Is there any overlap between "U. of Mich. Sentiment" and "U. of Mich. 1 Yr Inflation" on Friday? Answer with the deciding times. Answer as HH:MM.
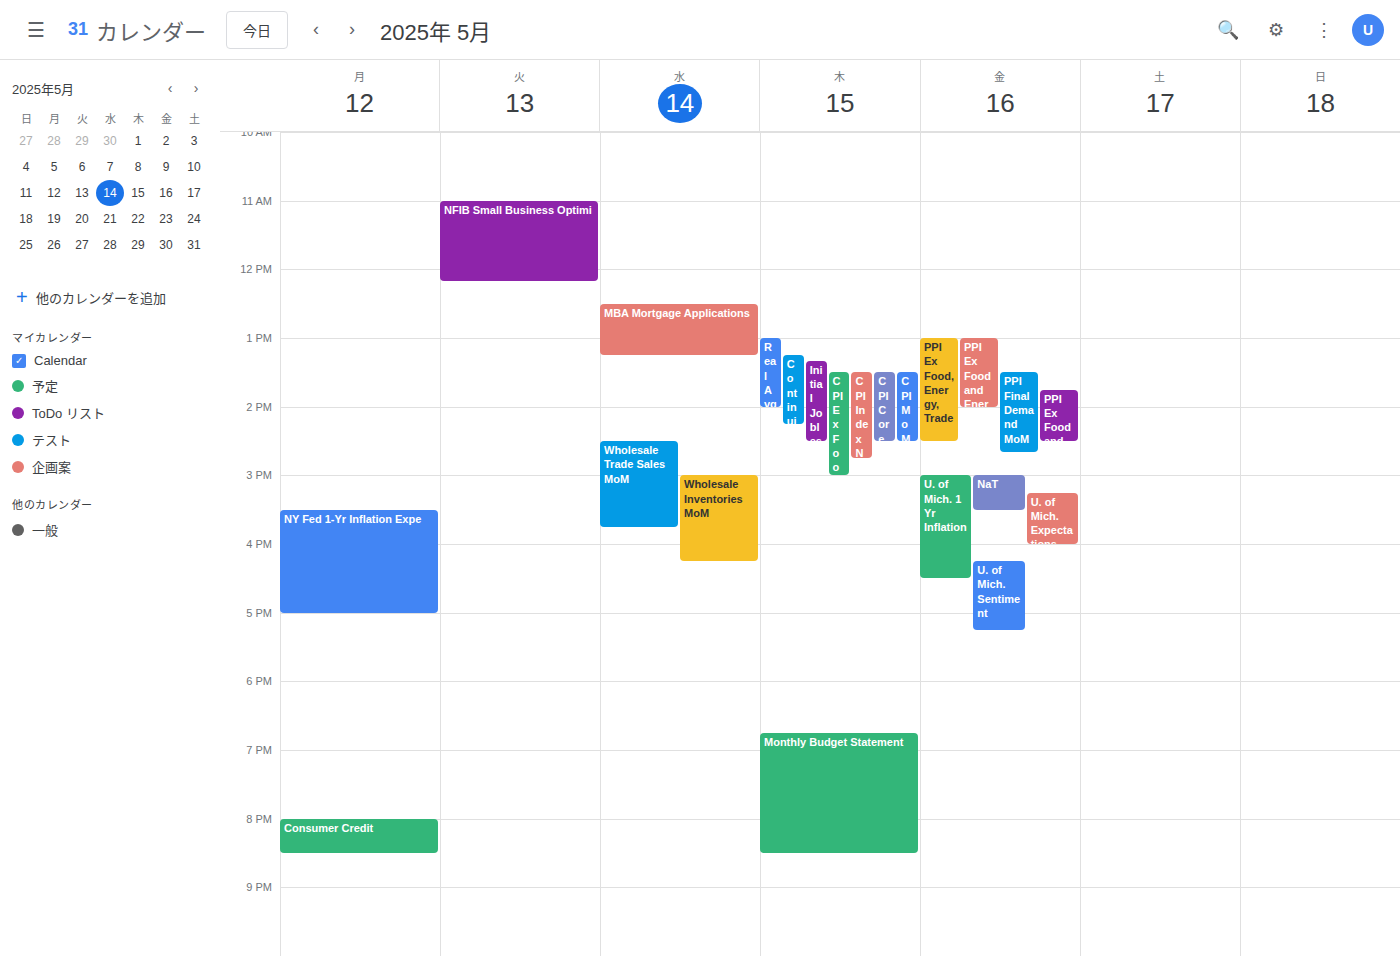
"U. of Mich. Sentiment" starts at 16:15, before "U. of Mich. 1 Yr Inflation" ends at 16:30 -- they overlap.